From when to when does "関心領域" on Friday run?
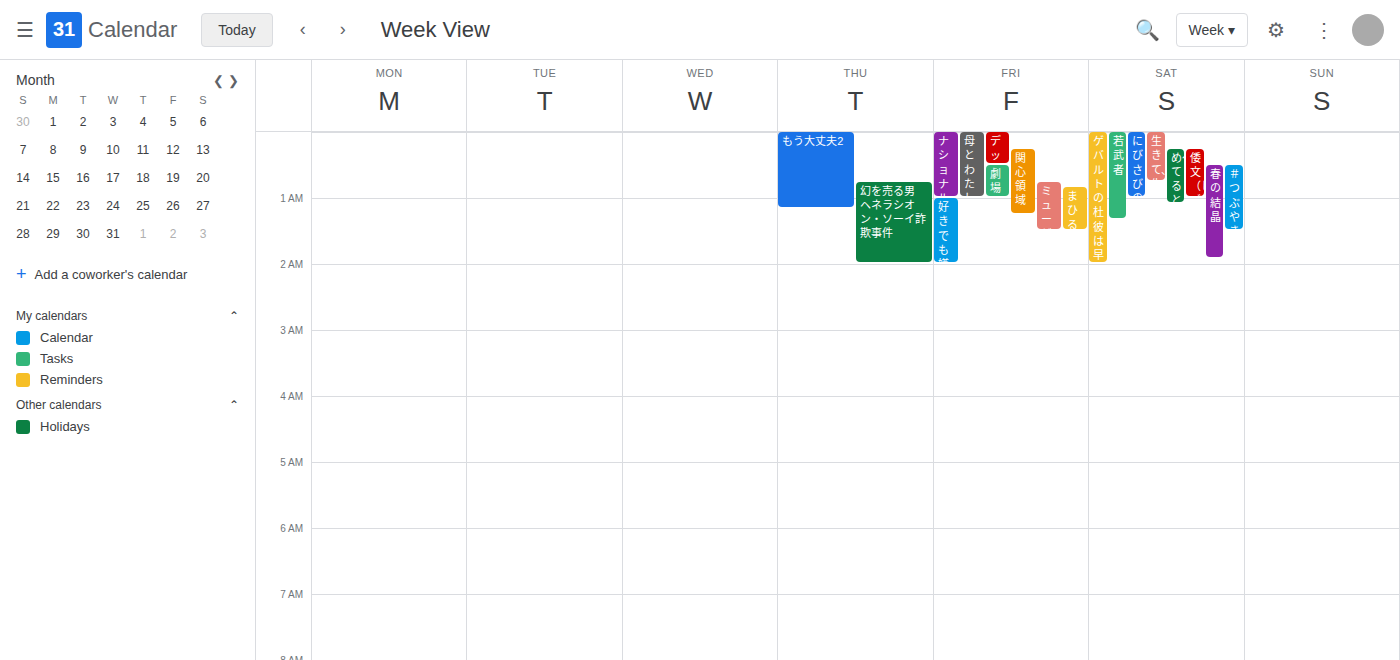
12:15 AM to 1:15 AM